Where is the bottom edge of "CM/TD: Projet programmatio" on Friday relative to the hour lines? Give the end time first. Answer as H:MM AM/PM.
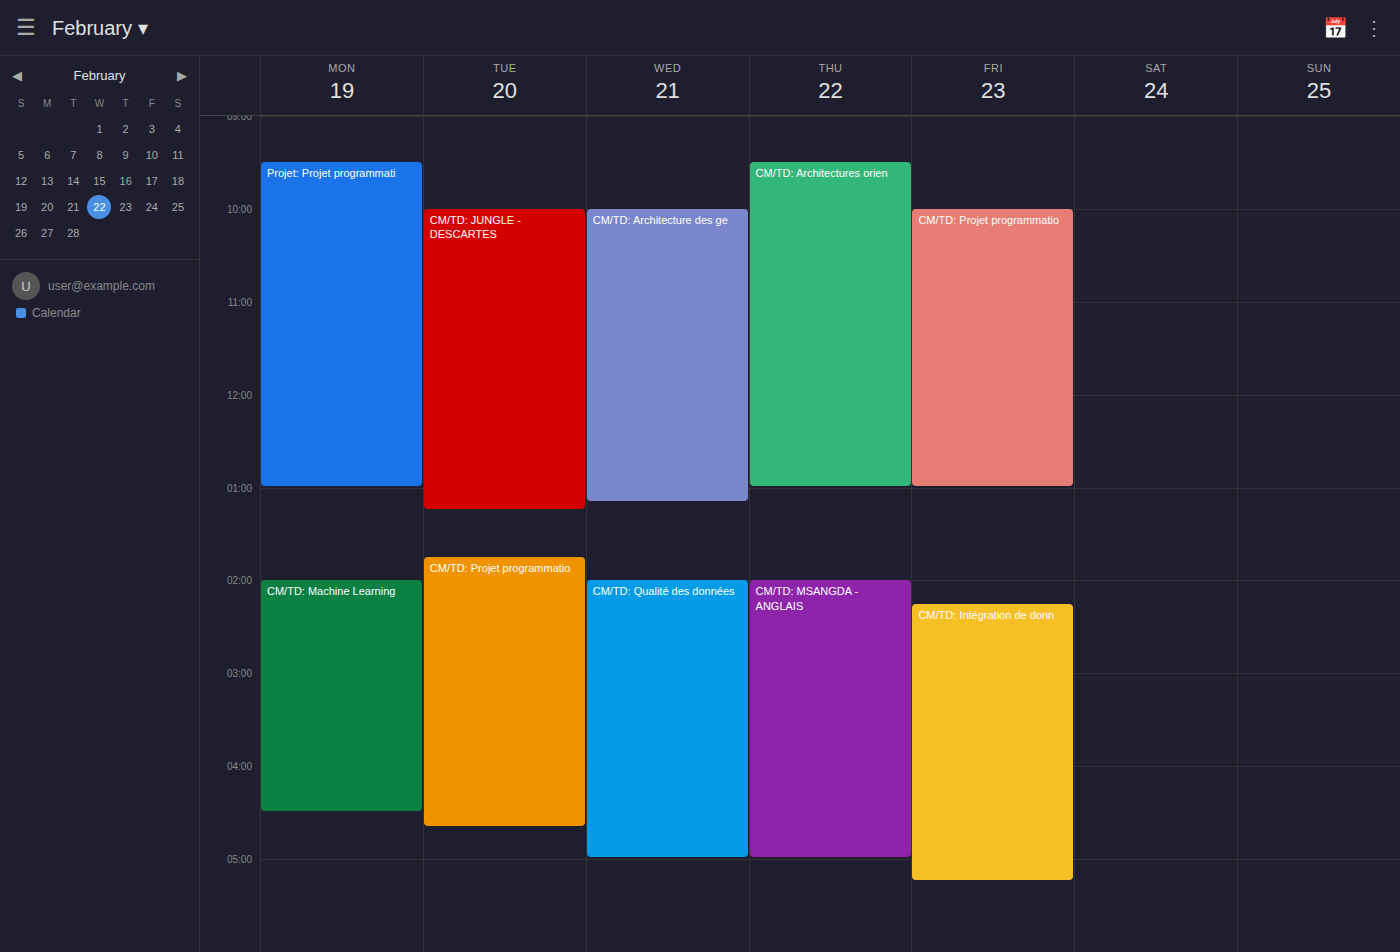
1:00 PM -- exactly on the 1 PM line.